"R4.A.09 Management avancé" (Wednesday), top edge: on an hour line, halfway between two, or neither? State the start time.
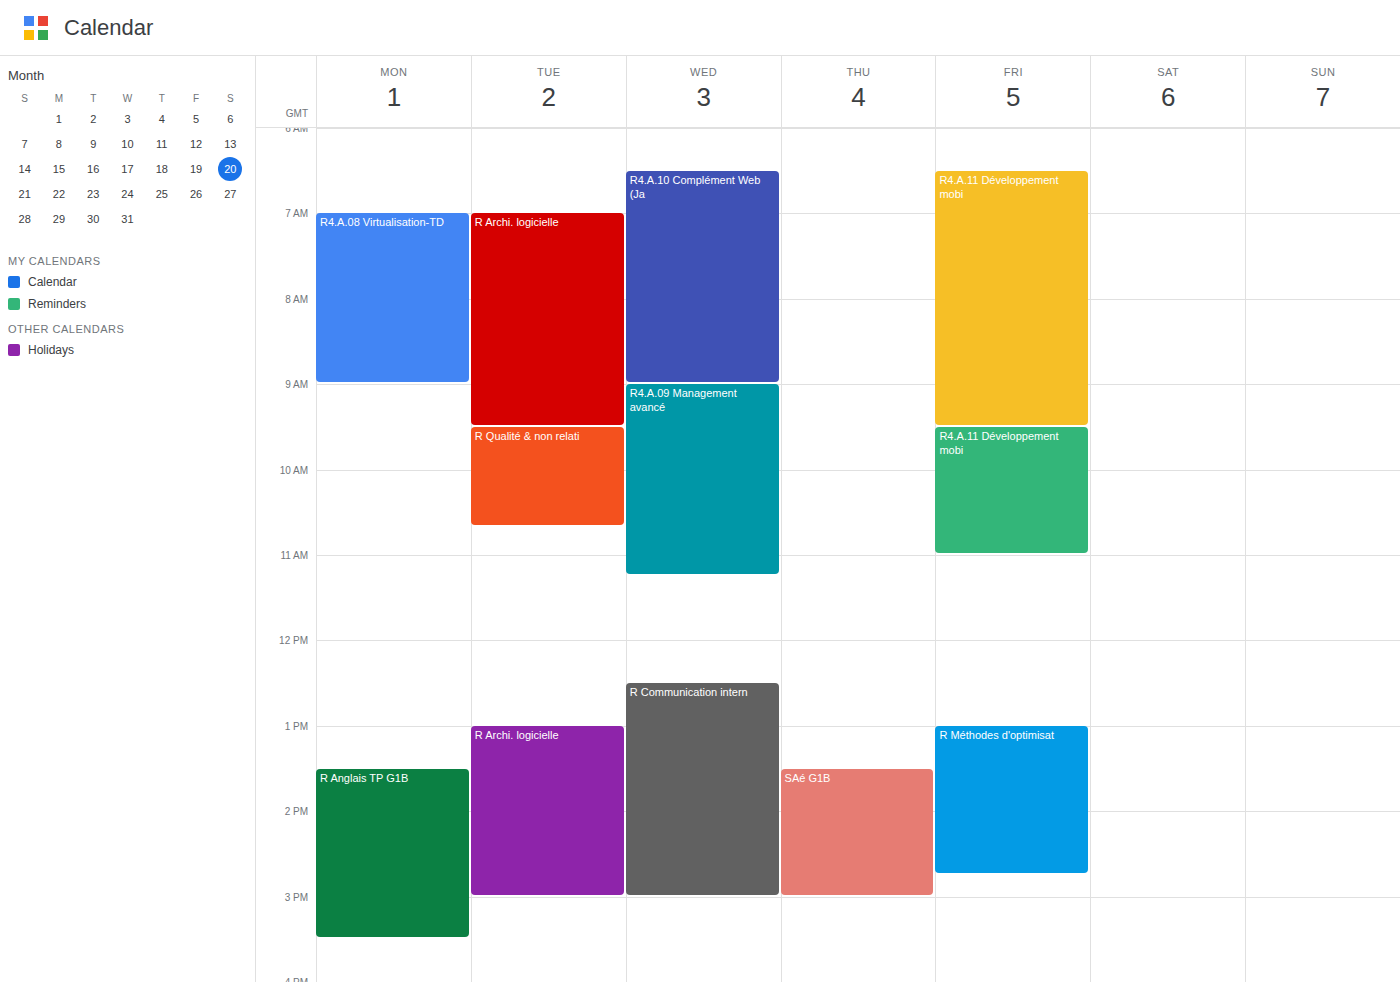
09:00 -- exactly on the 09:00 line.